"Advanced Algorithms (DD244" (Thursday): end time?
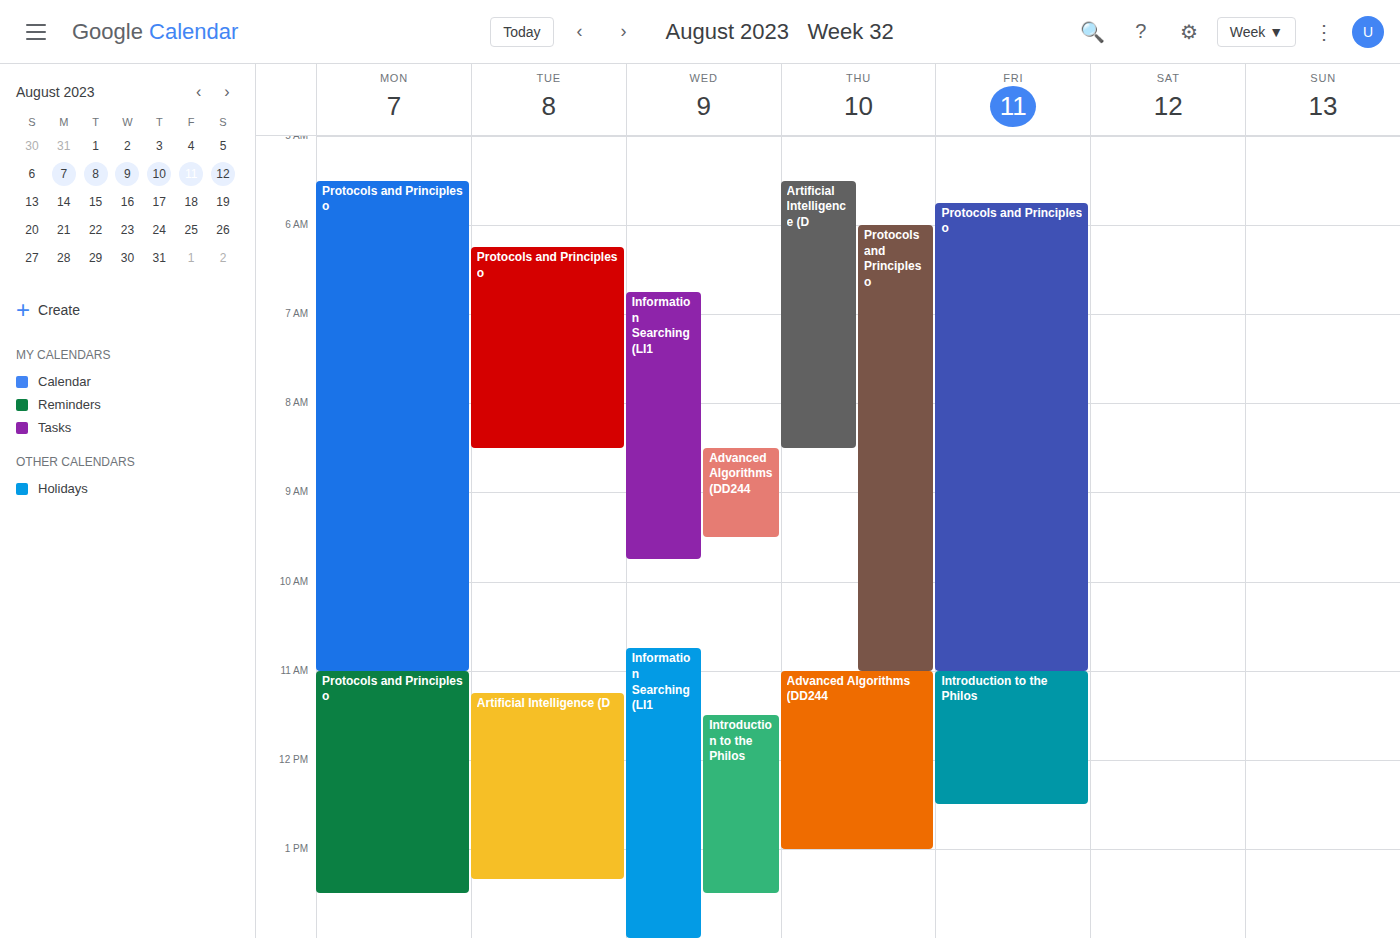
1:00 PM